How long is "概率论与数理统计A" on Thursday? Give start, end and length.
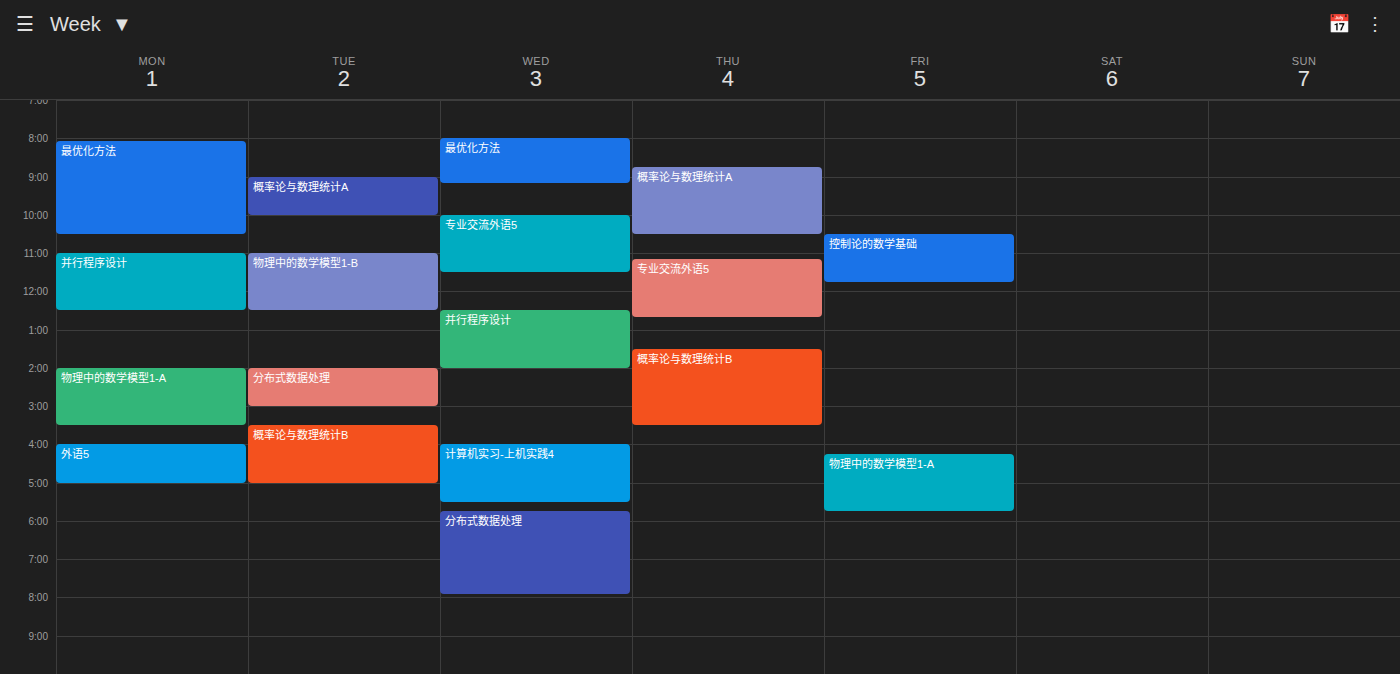
8:45 AM to 10:30 AM, 1 hour 45 minutes